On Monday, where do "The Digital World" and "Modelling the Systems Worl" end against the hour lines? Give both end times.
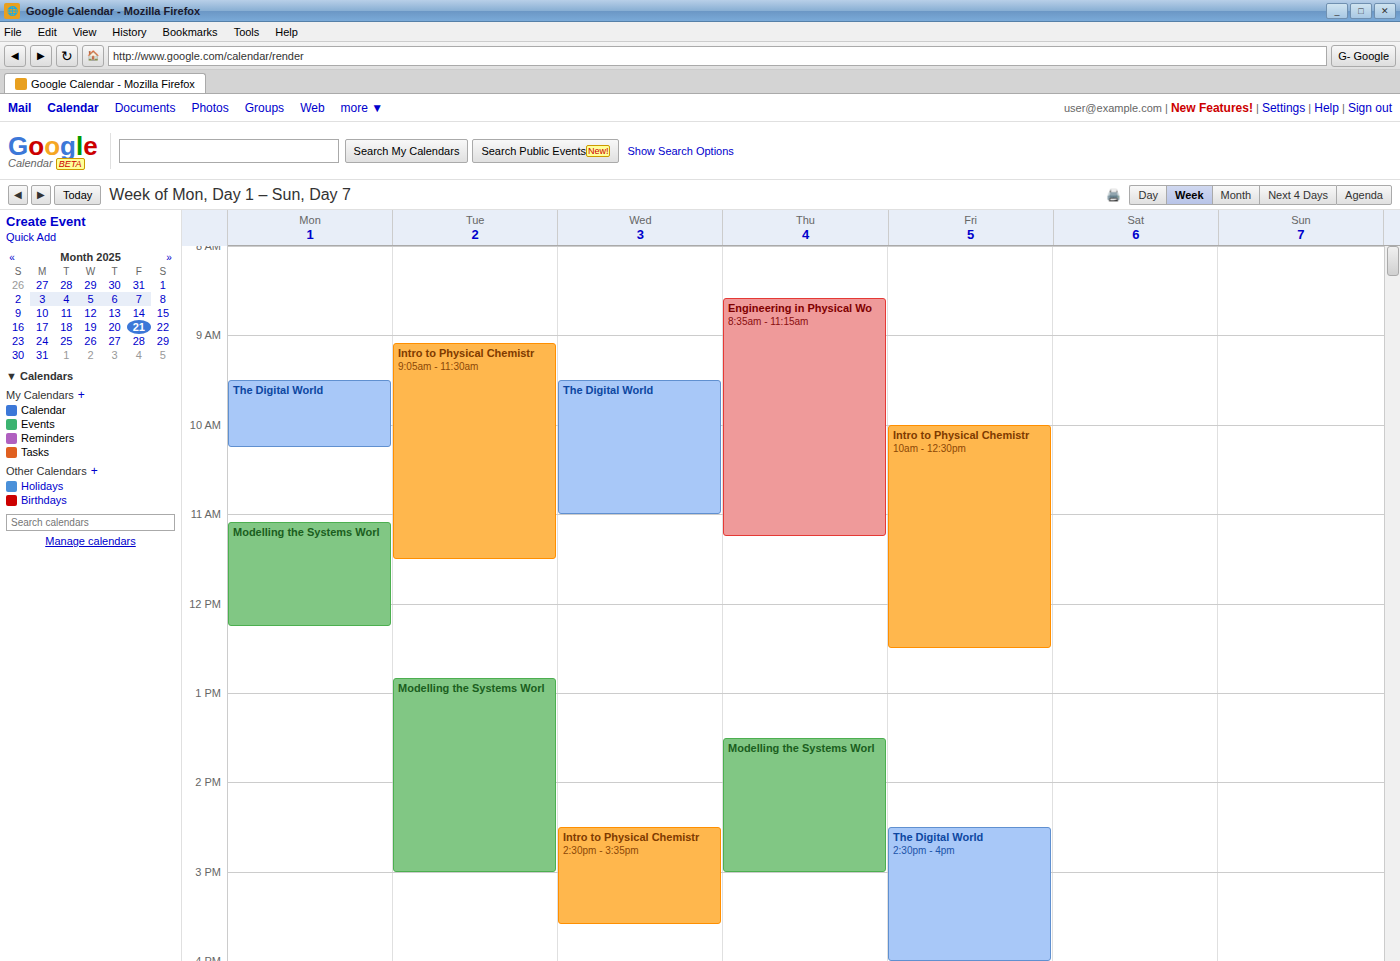
"The Digital World": 10:15 AM, neither: a quarter of the way from the 10 AM line to the 11 AM line. "Modelling the Systems Worl": 12:15 PM, neither: a quarter of the way from the 12 PM line to the 1 PM line.